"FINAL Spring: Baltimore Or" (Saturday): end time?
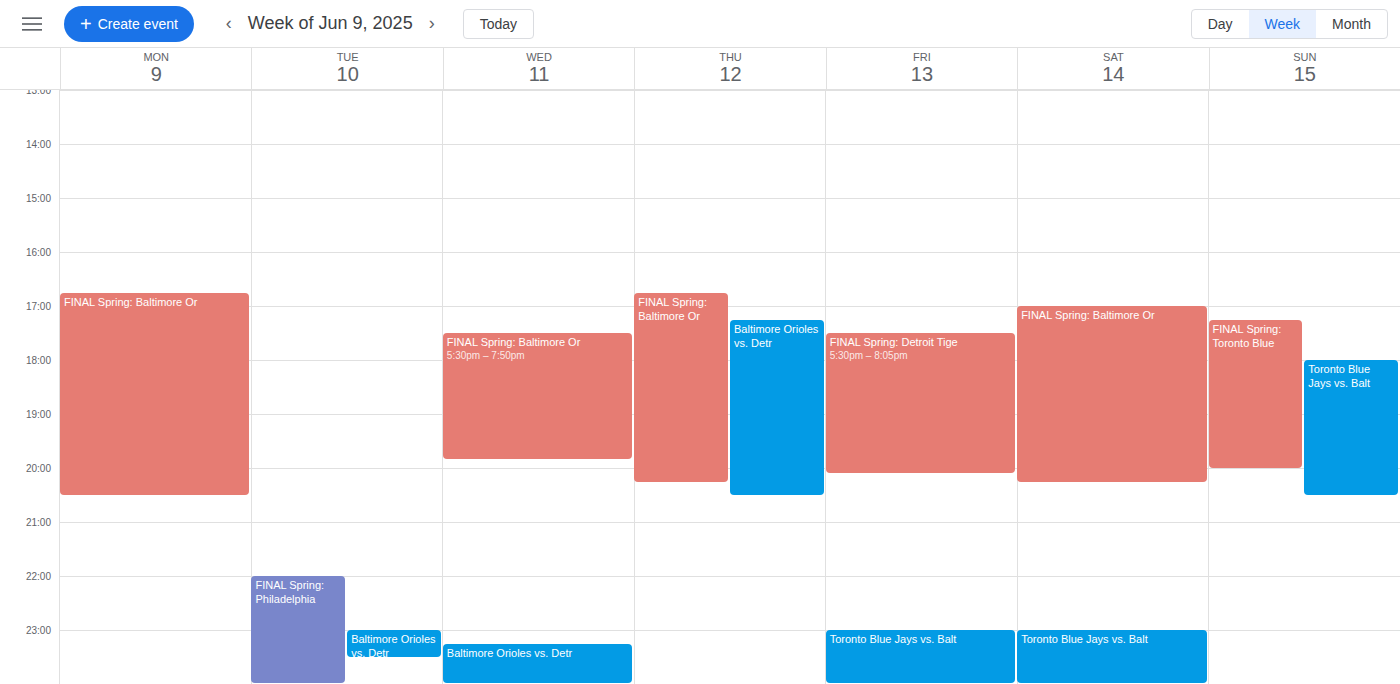
8:15 PM